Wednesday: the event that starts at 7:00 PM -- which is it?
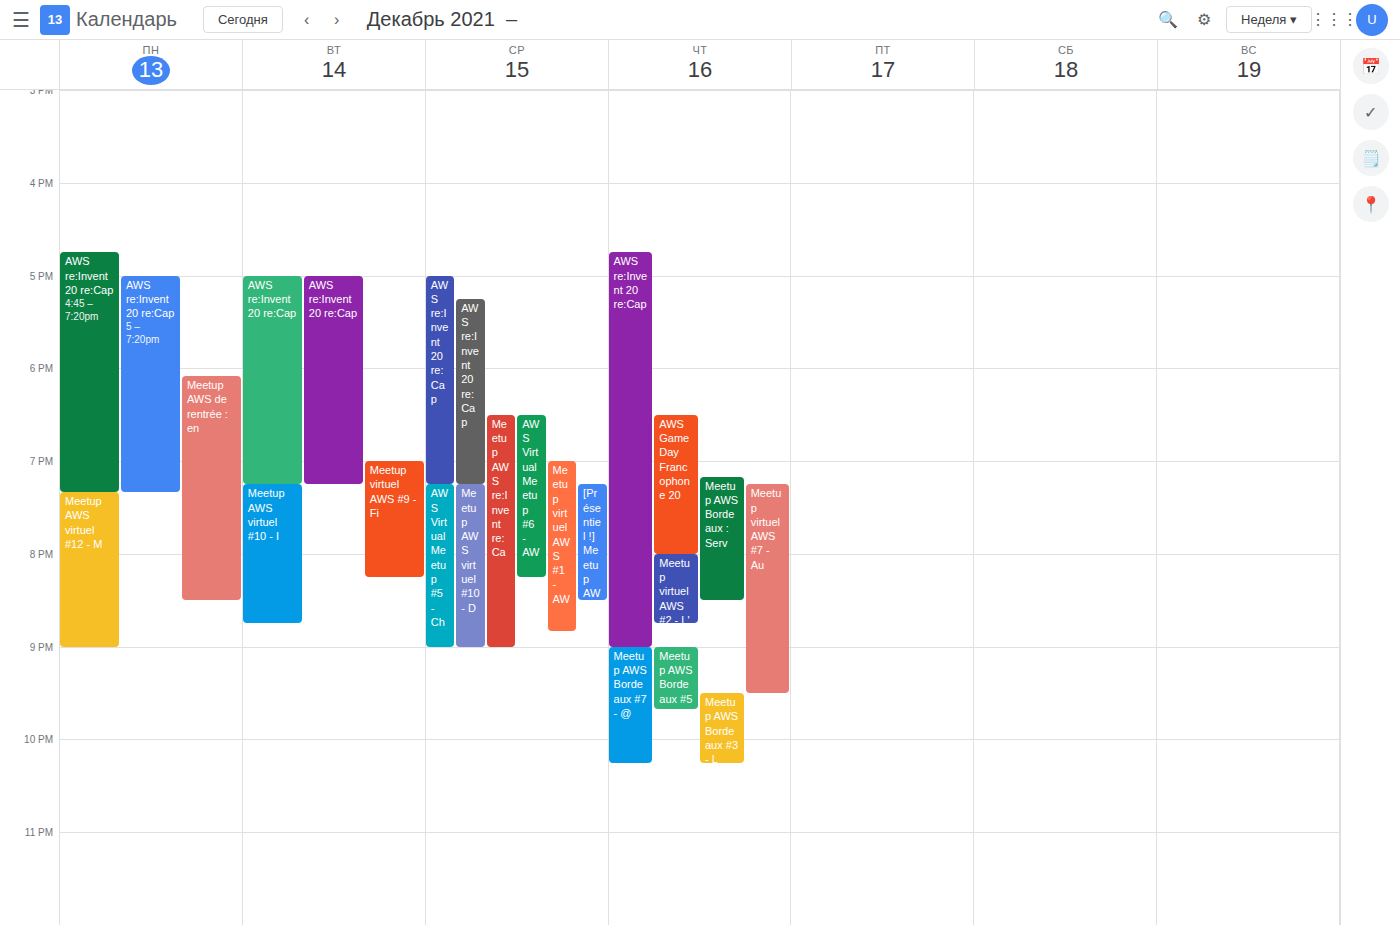
"Meetup virtuel AWS #1 - AW"